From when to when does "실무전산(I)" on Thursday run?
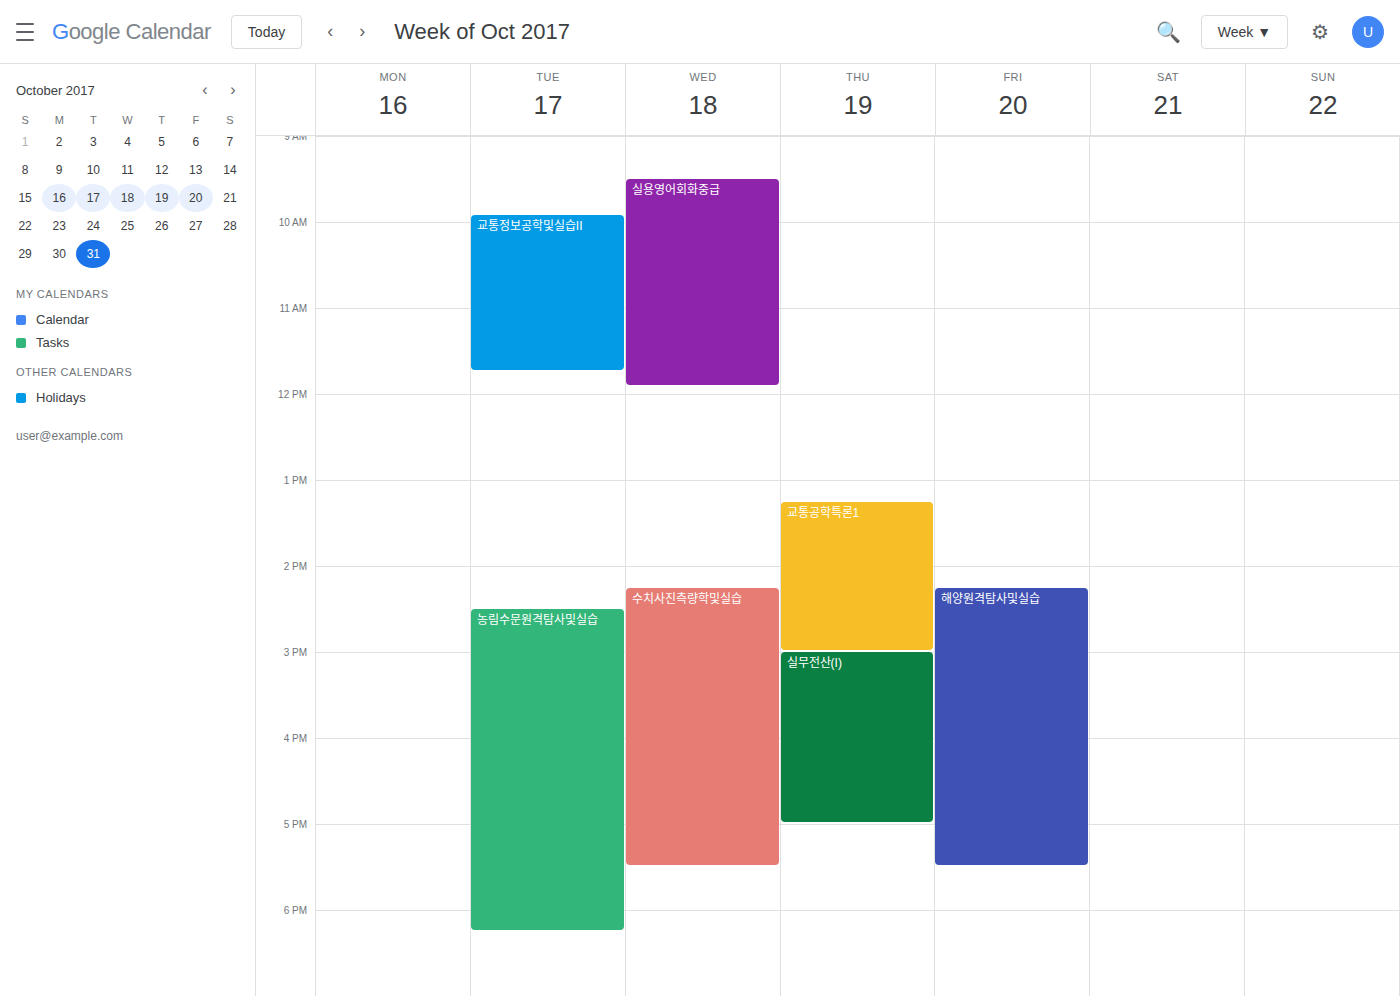
3:00 PM to 5:00 PM